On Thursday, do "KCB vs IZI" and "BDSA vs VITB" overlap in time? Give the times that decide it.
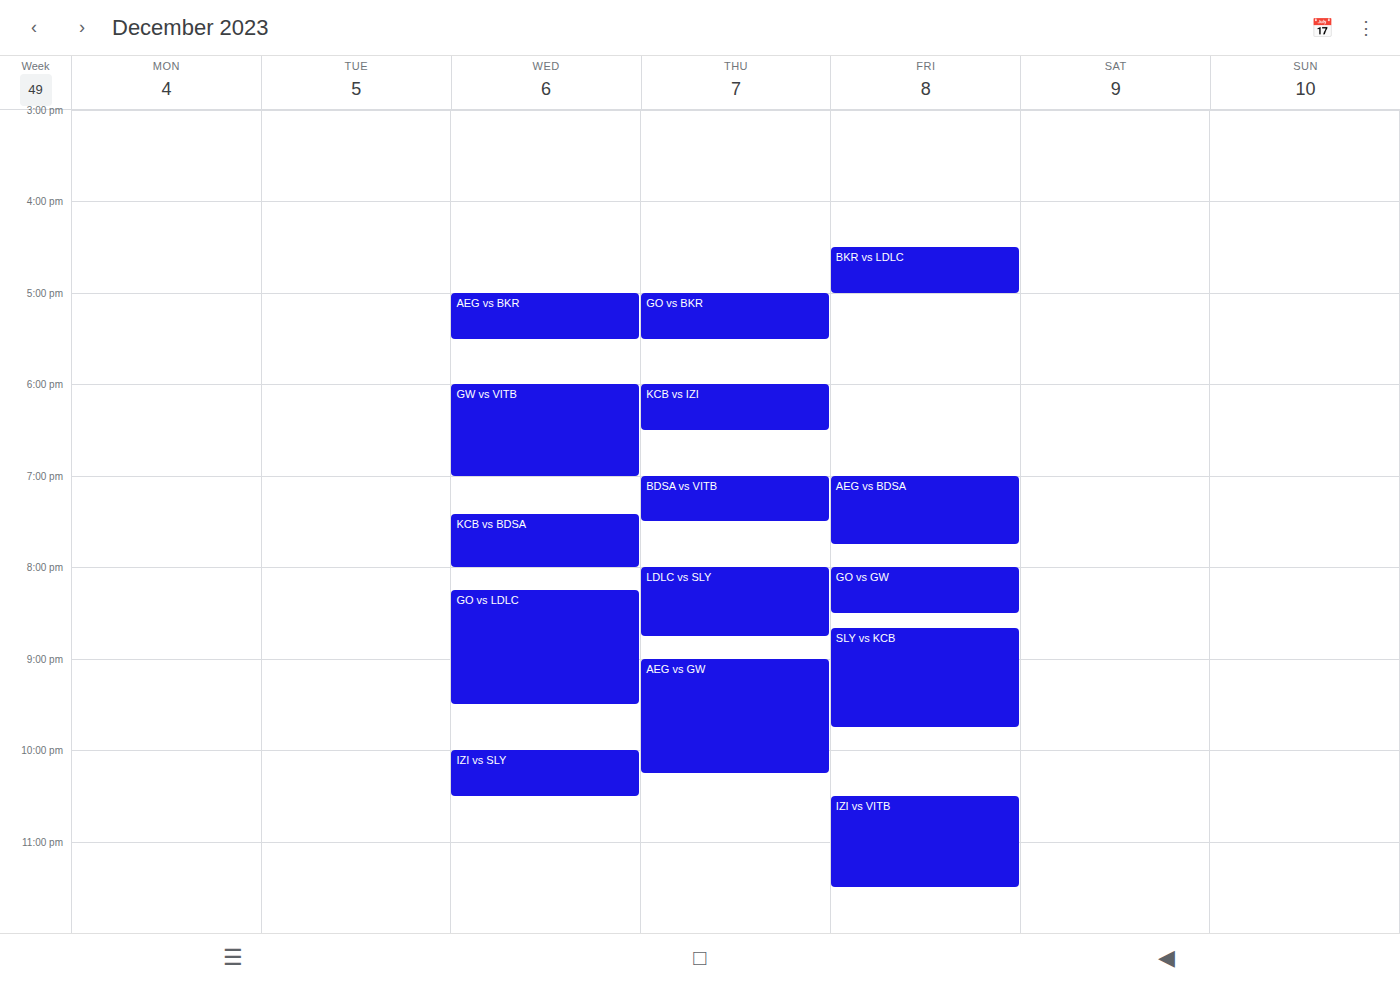
"KCB vs IZI" ends at 6:30 PM and "BDSA vs VITB" starts at 7:00 PM -- no overlap.